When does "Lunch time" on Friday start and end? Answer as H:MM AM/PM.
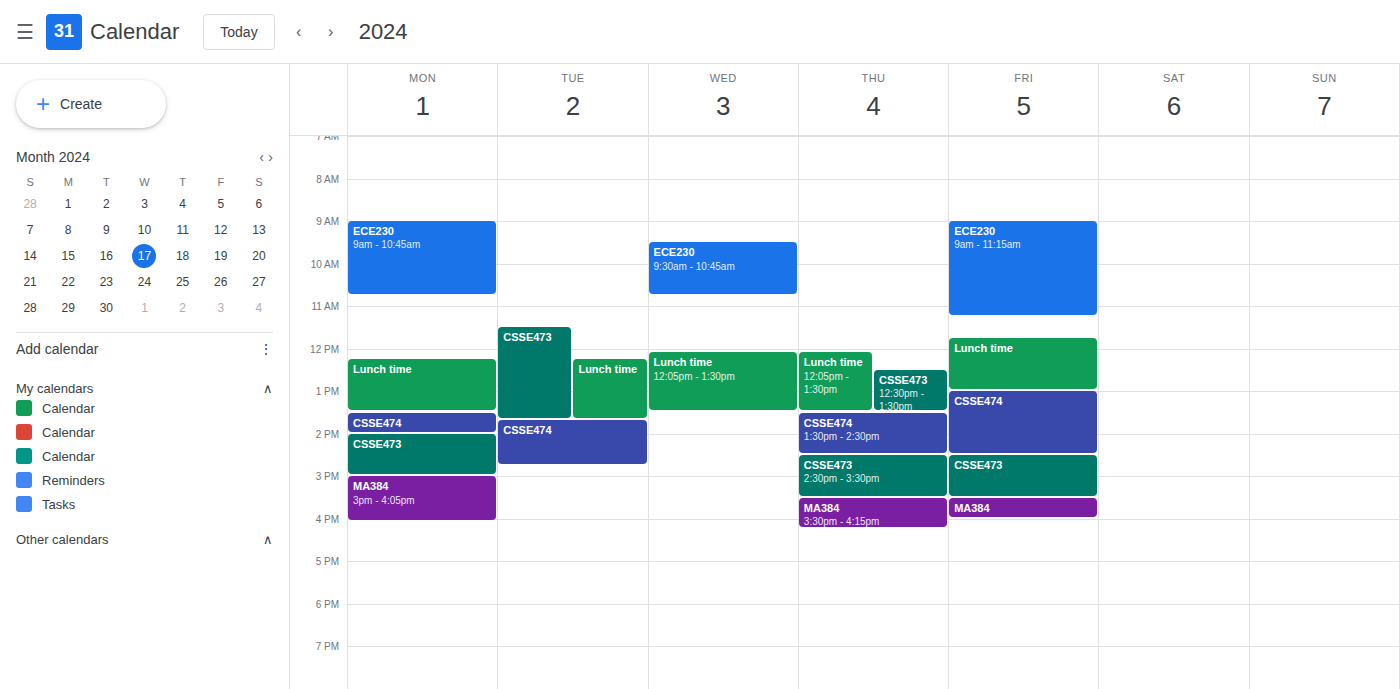
11:45 AM to 1:00 PM